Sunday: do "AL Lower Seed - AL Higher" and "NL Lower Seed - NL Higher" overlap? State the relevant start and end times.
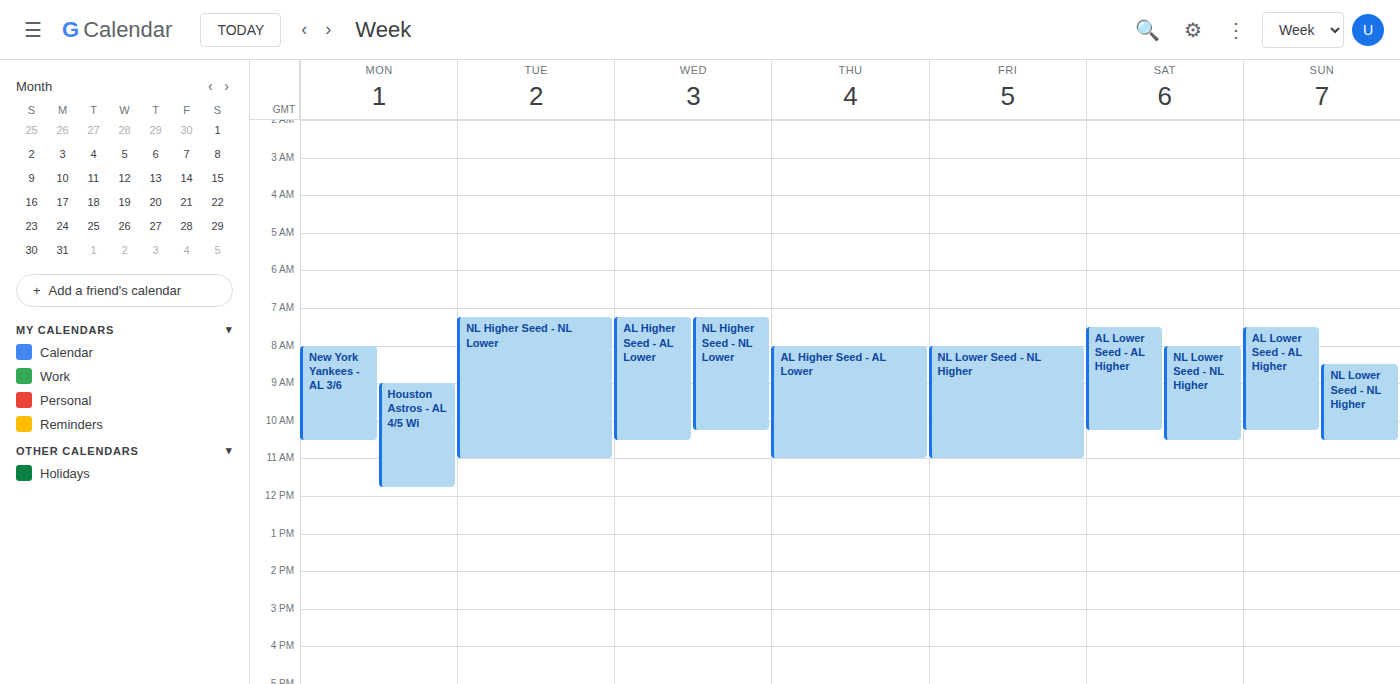
"NL Lower Seed - NL Higher" starts at 08:30, before "AL Lower Seed - AL Higher" ends at 10:15 -- they overlap.